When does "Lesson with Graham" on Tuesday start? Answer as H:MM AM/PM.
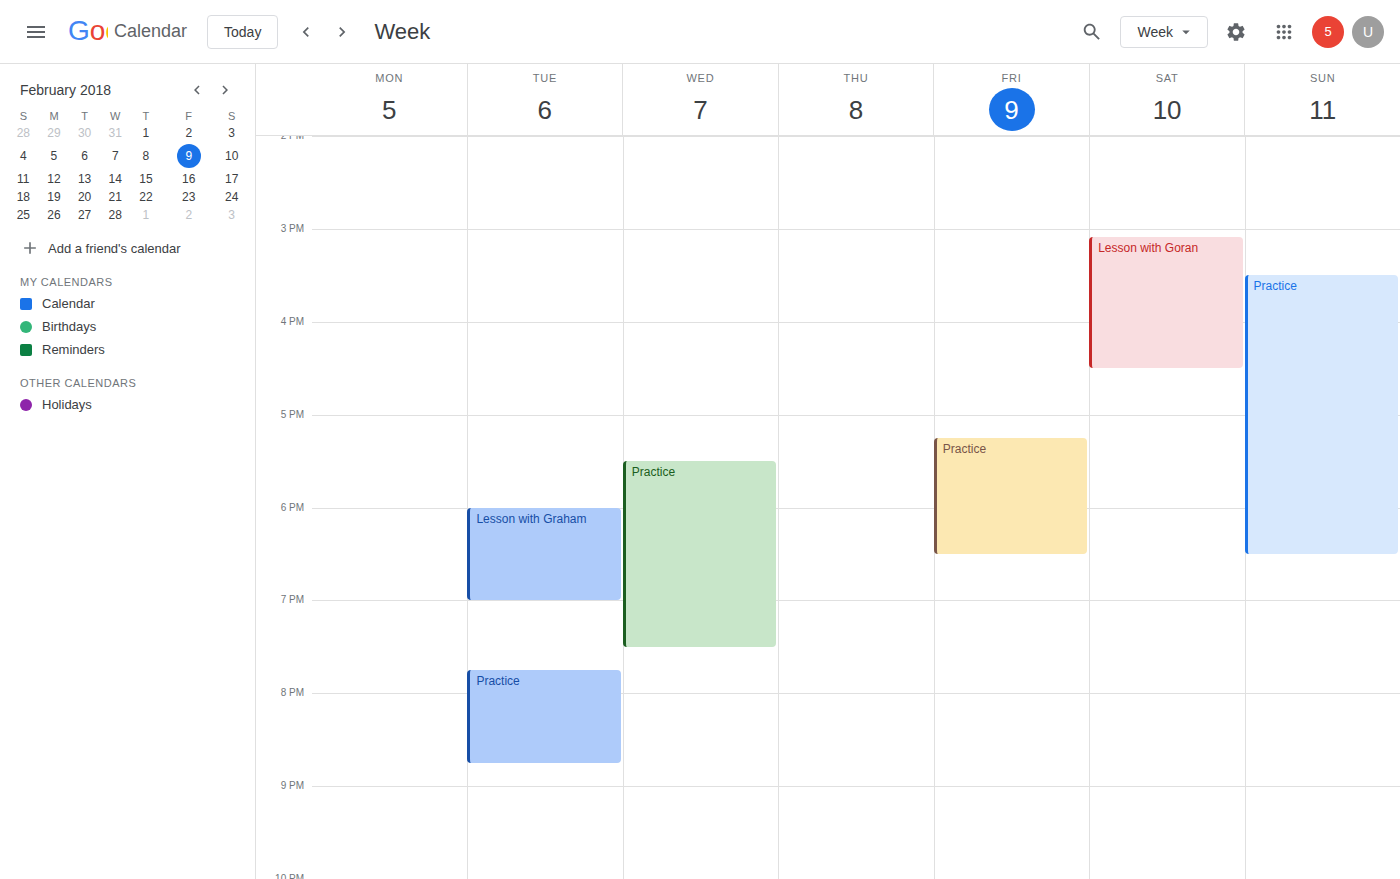
6:00 PM